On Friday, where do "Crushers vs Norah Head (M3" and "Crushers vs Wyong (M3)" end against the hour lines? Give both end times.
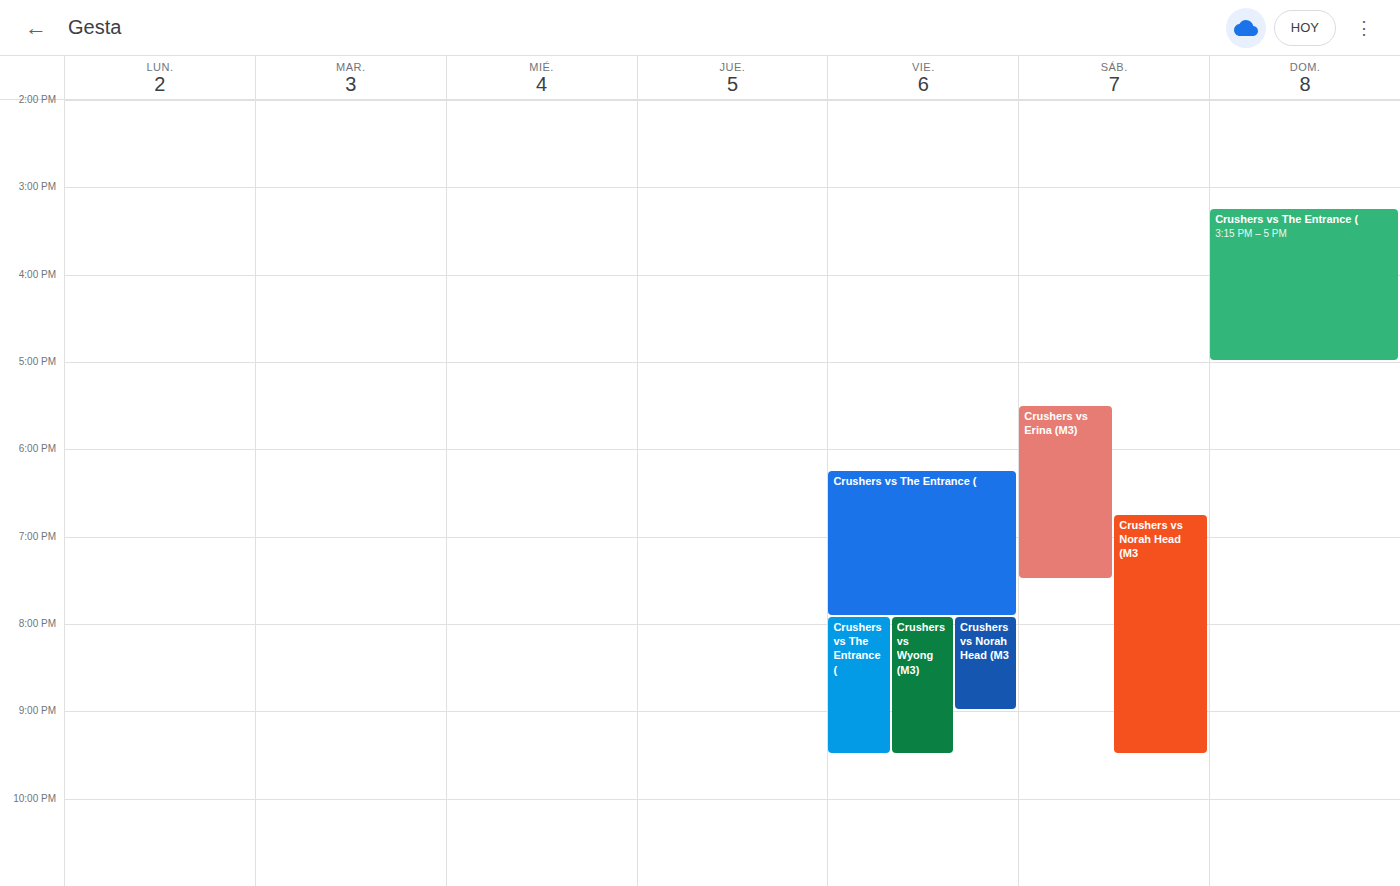
"Crushers vs Norah Head (M3": 9:00 PM, exactly on the 9 PM line. "Crushers vs Wyong (M3)": 9:30 PM, halfway between the 9 PM and 10 PM lines.